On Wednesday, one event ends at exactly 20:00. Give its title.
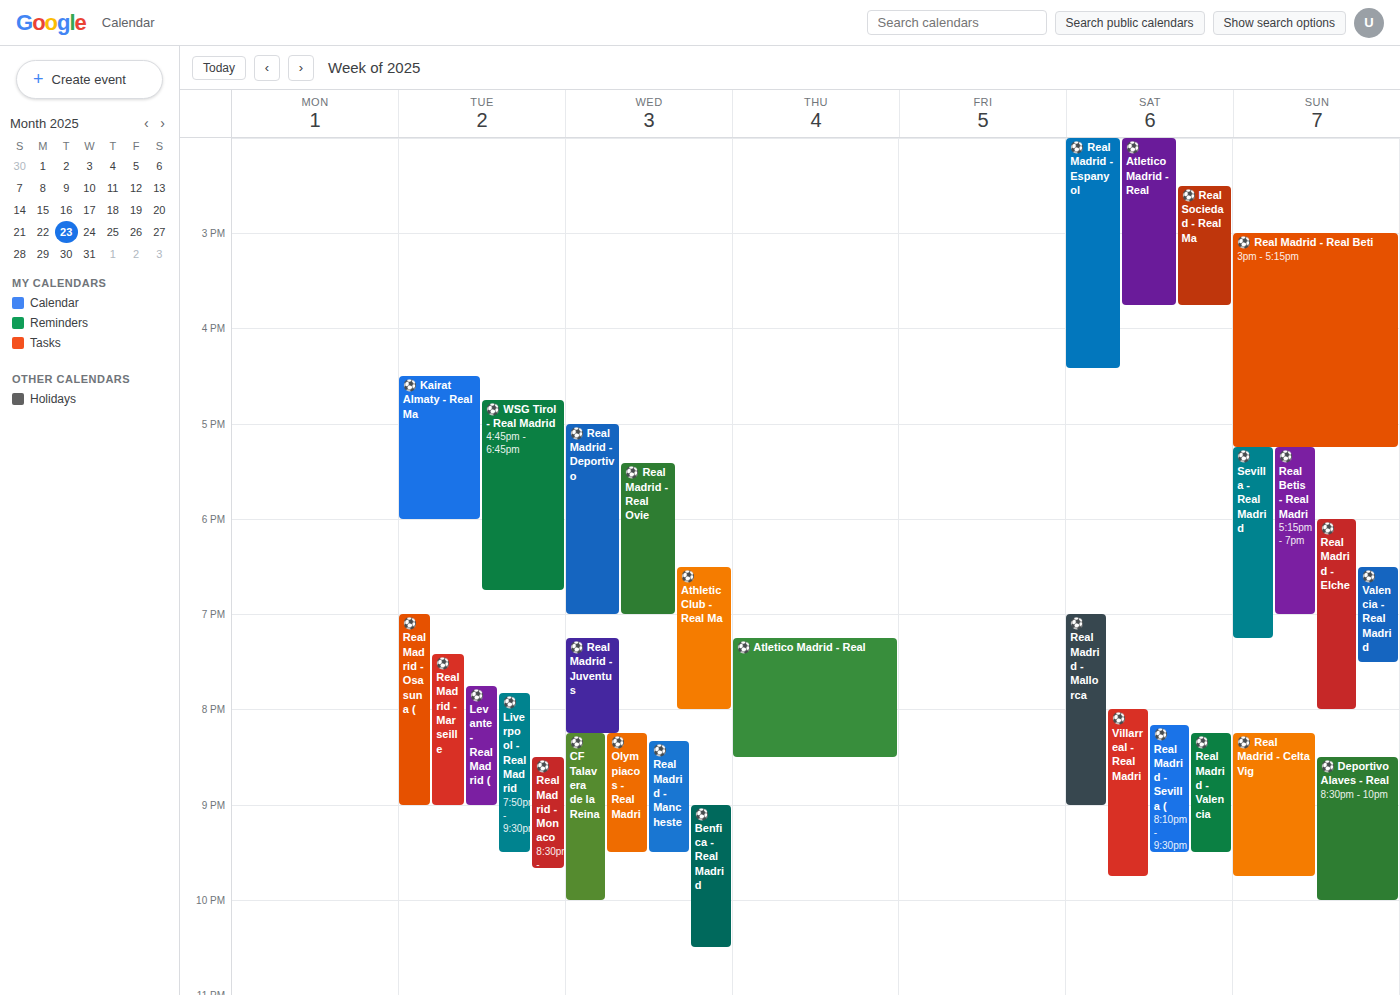
"⚽️ Athletic Club - Real Ma"